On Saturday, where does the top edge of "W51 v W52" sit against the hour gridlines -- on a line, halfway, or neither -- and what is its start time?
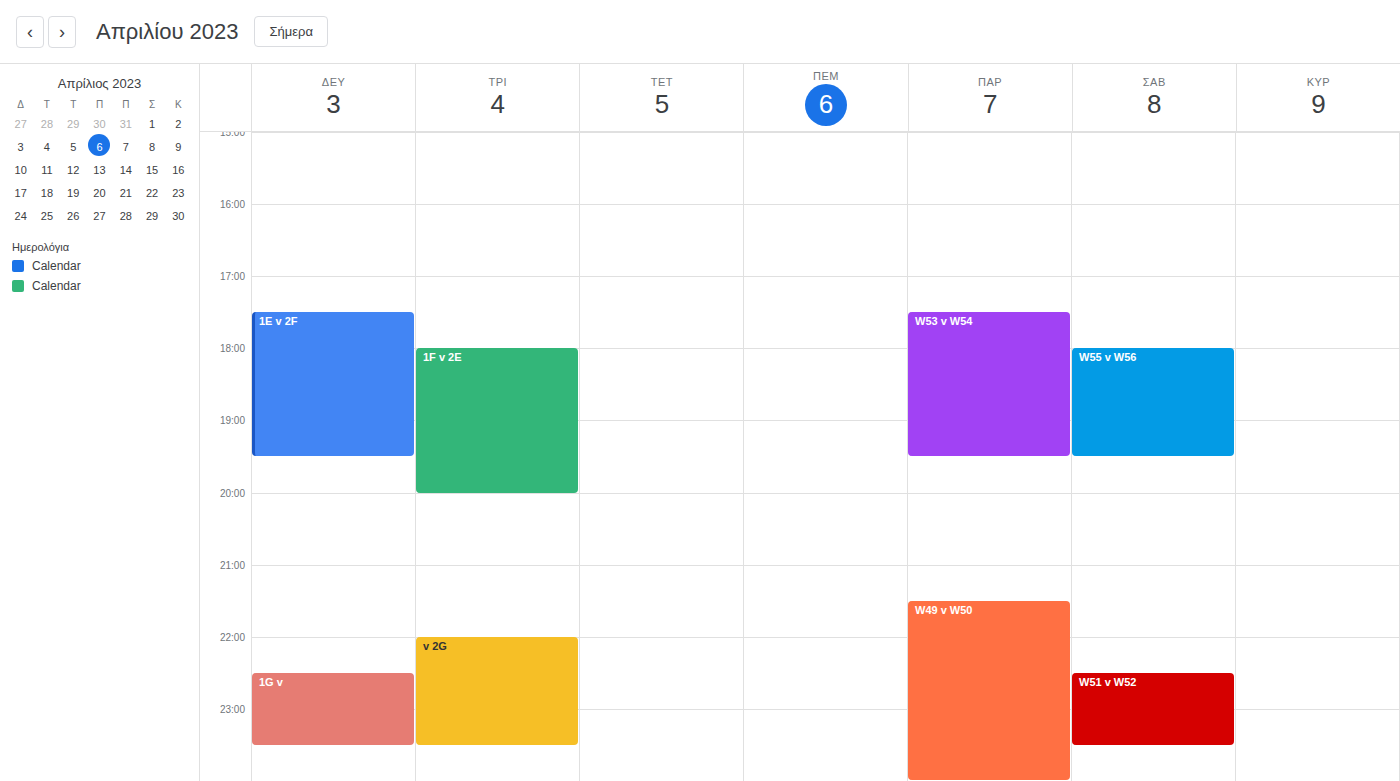
10:30 PM -- halfway between the 10 PM and 11 PM lines.